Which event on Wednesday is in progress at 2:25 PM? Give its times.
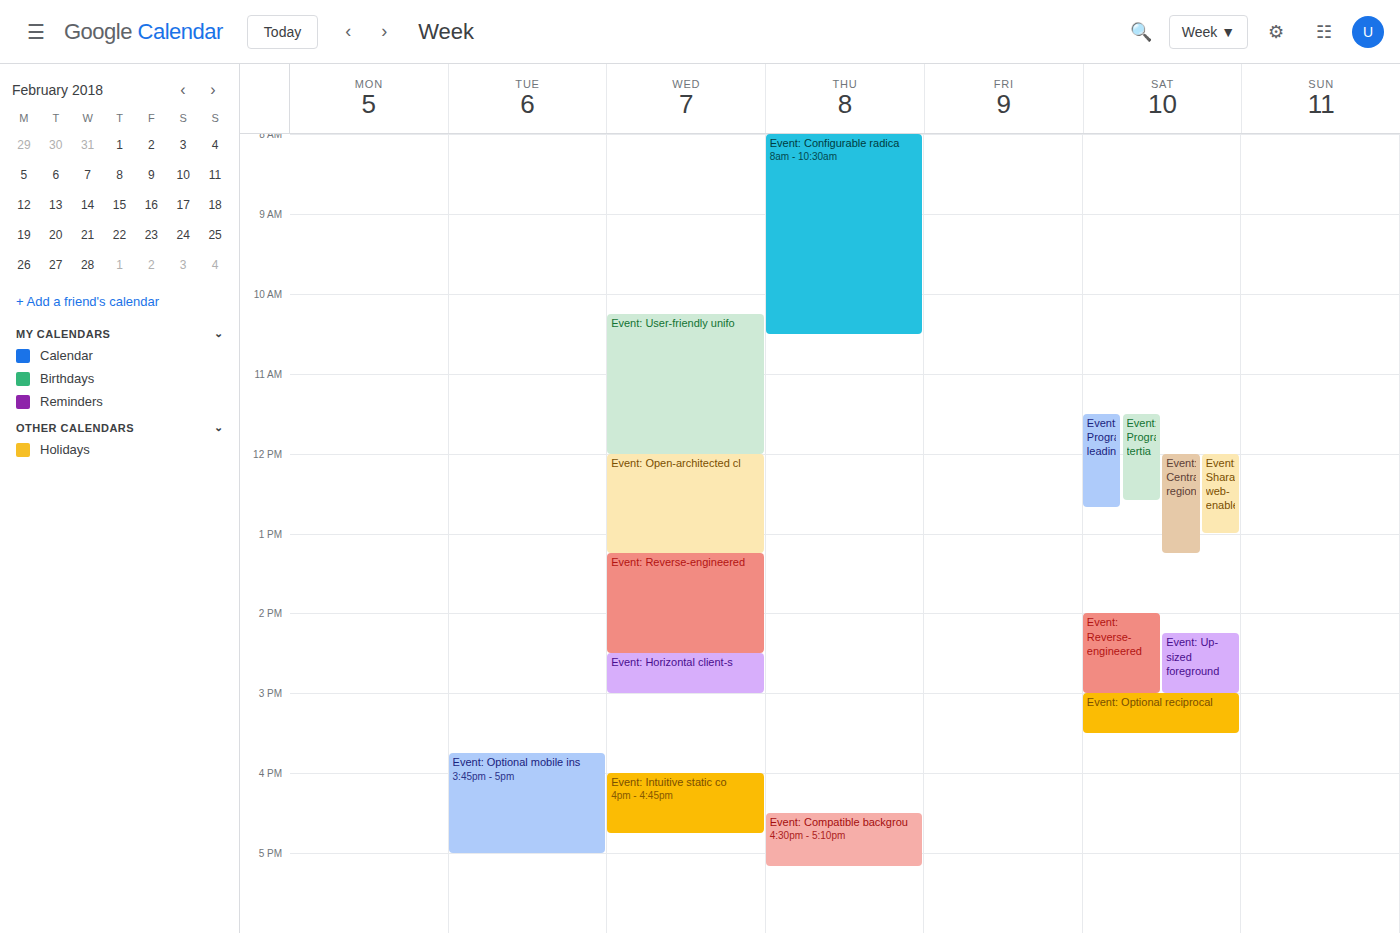
"Event: Reverse-engineered", 1:15 PM to 2:30 PM